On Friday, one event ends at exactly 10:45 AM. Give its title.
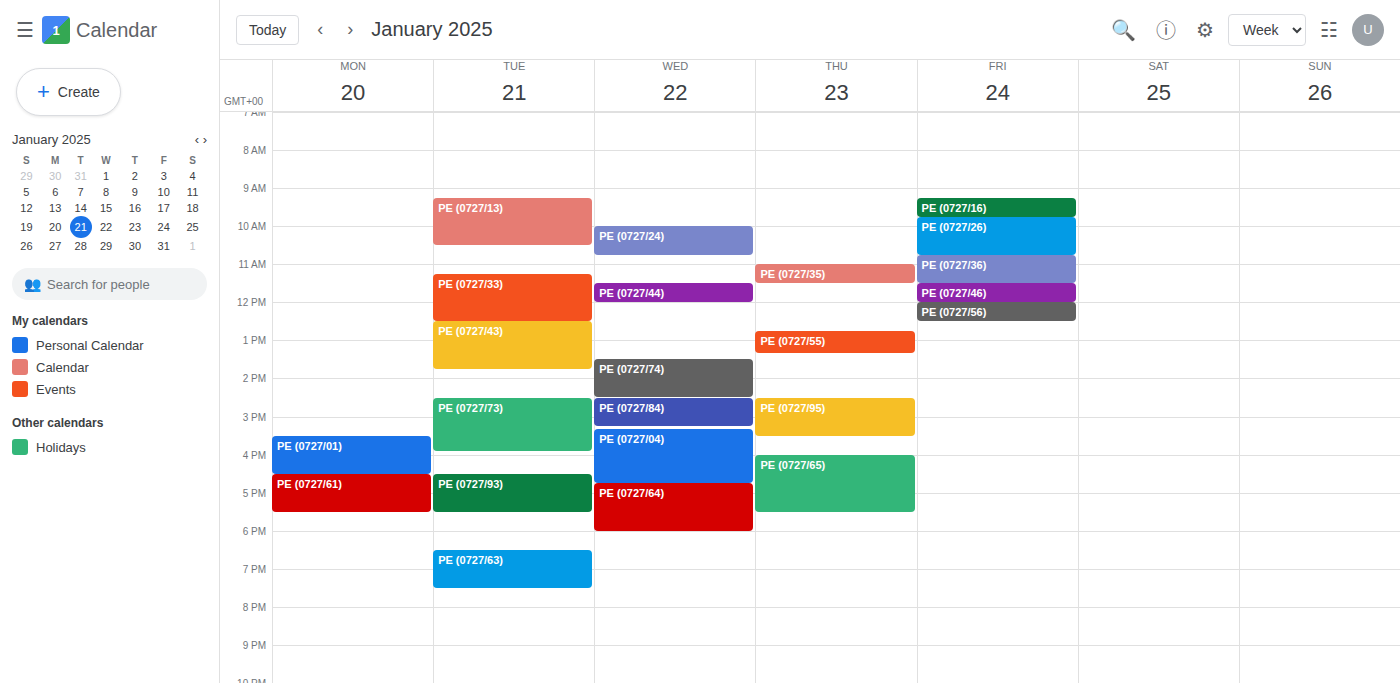
"PE (0727/26)"